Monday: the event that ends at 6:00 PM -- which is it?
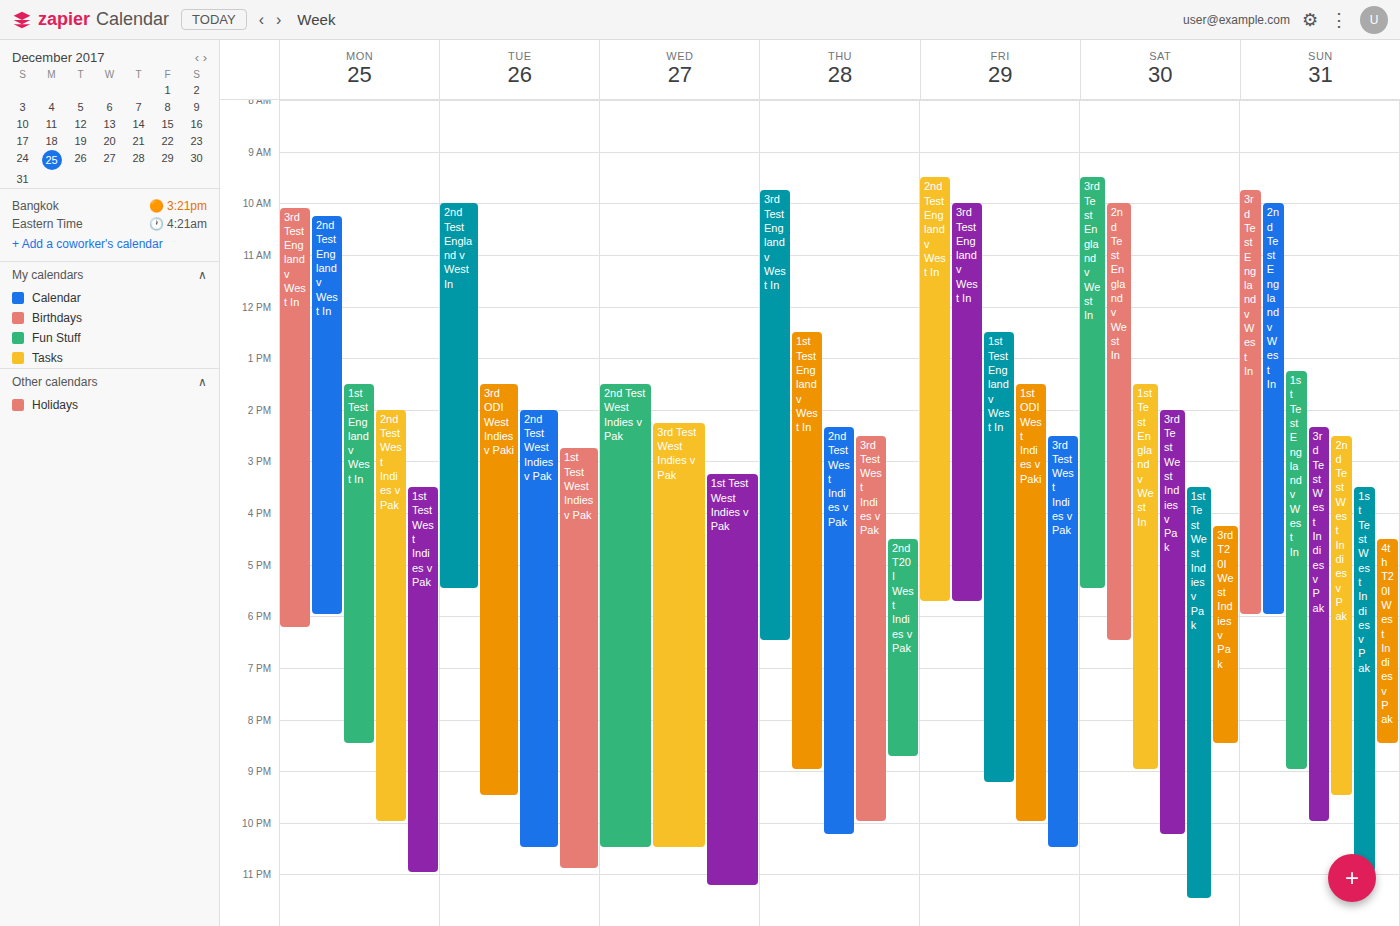
"2nd Test England v West In"